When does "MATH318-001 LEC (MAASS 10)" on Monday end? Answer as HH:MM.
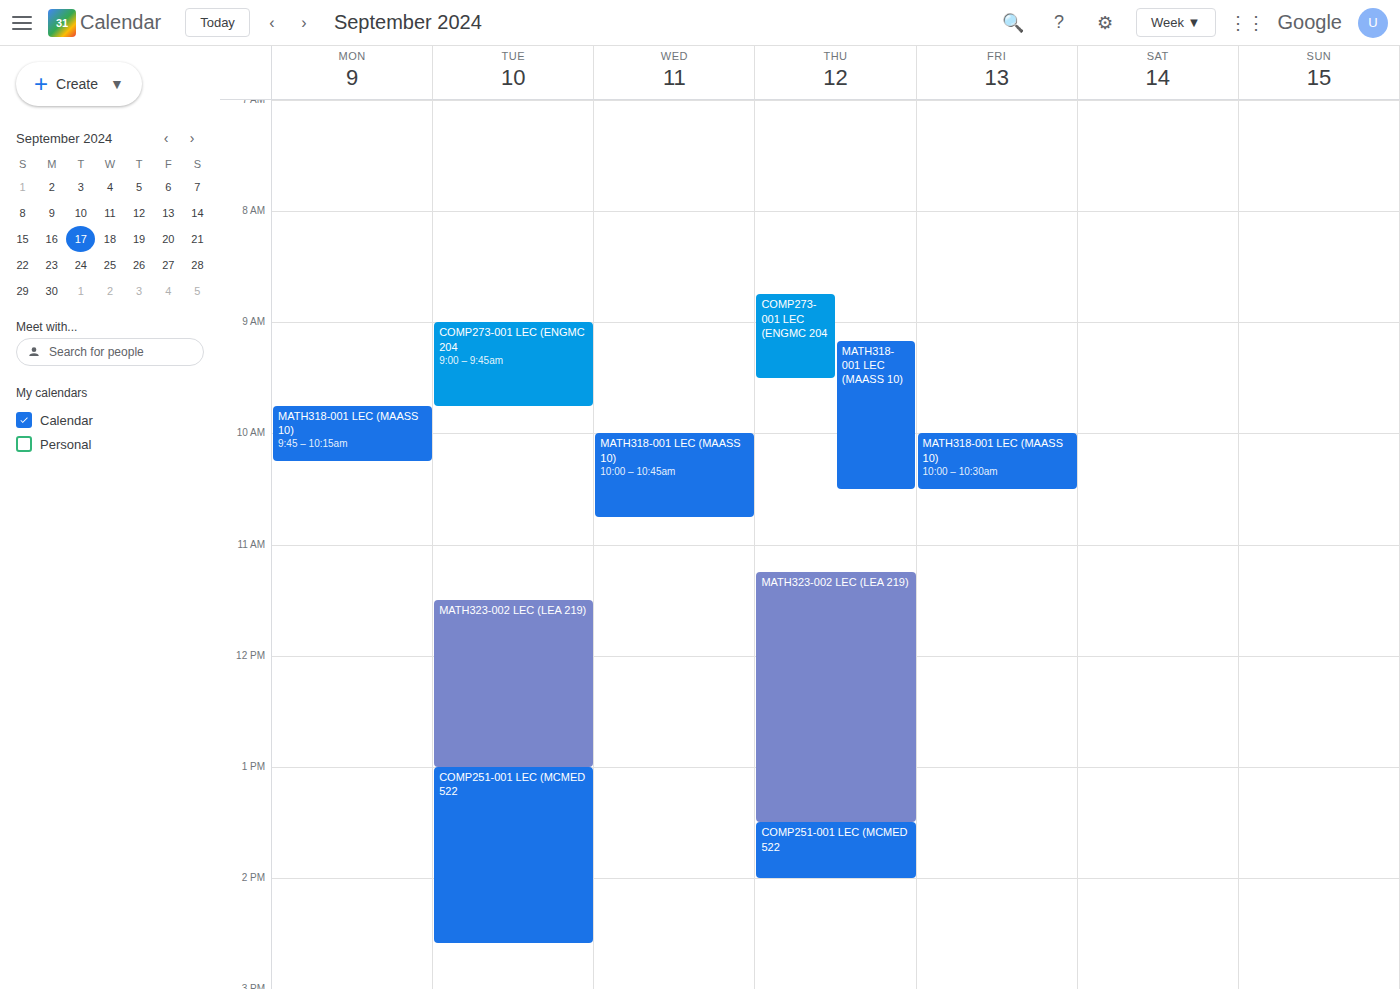
10:15